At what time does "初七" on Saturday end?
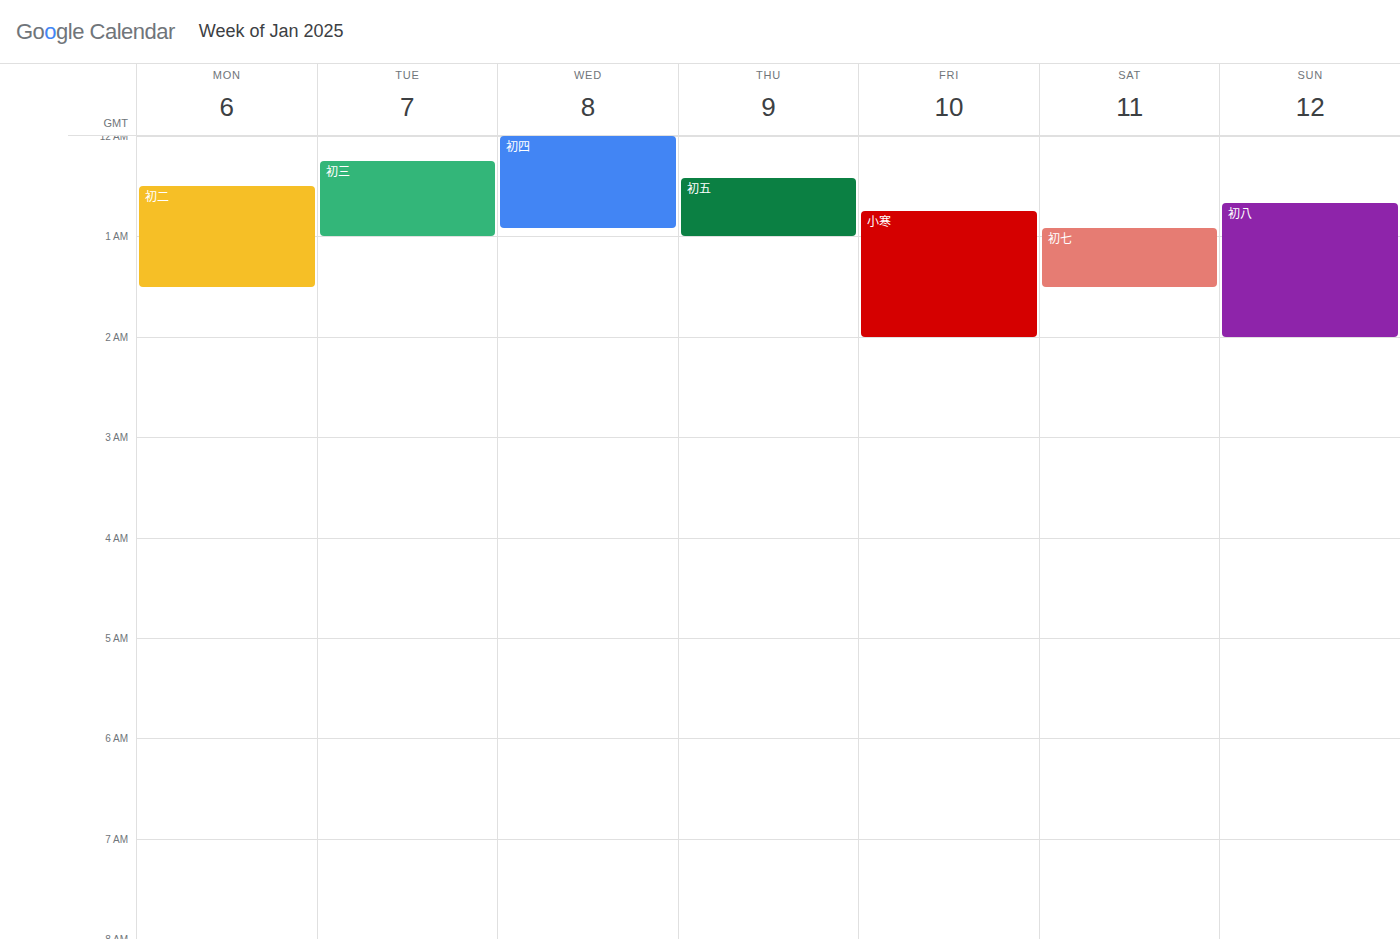
1:30 AM